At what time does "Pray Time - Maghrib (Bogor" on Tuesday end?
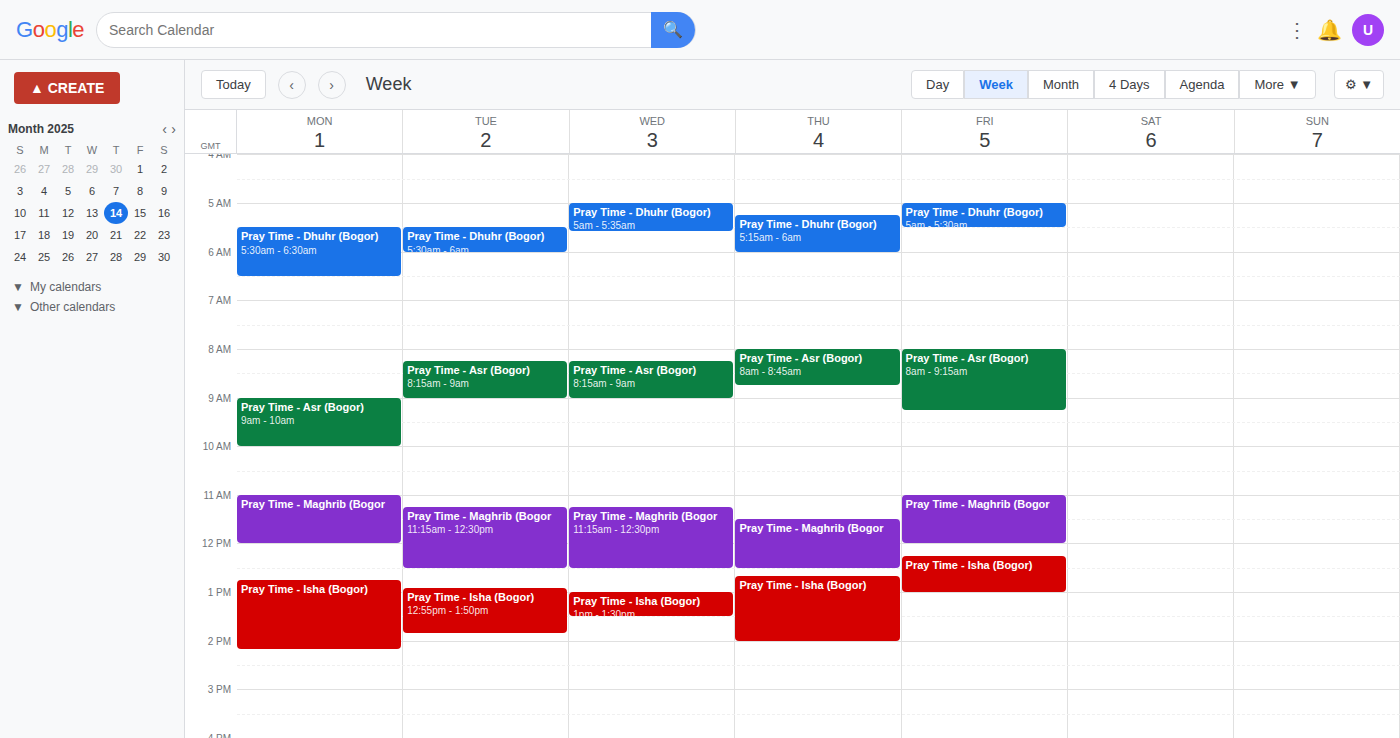
12:30 PM